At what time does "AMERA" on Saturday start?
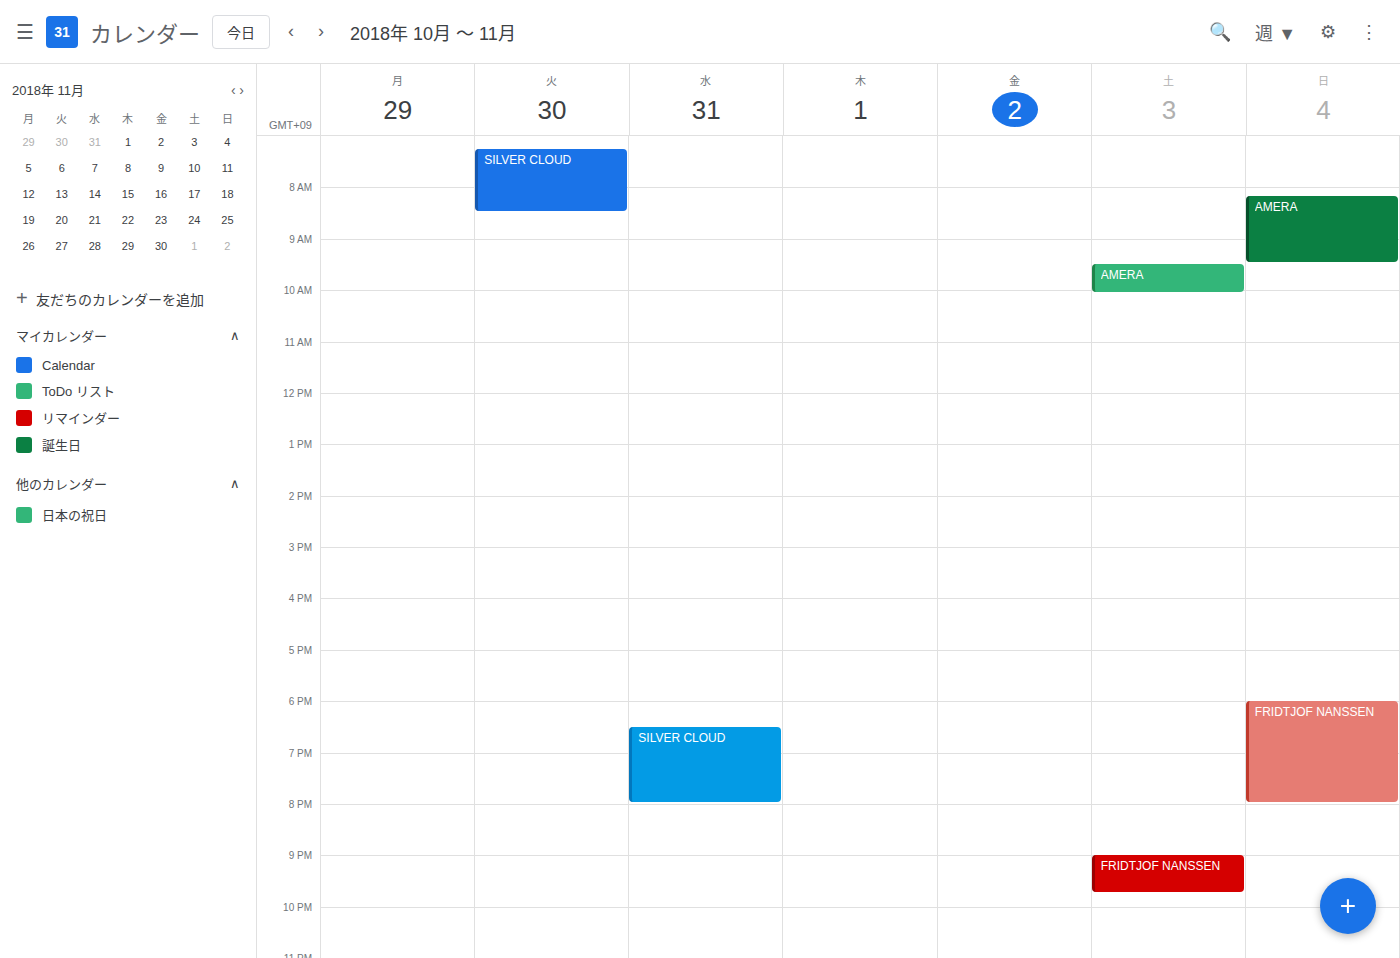
9:30 AM